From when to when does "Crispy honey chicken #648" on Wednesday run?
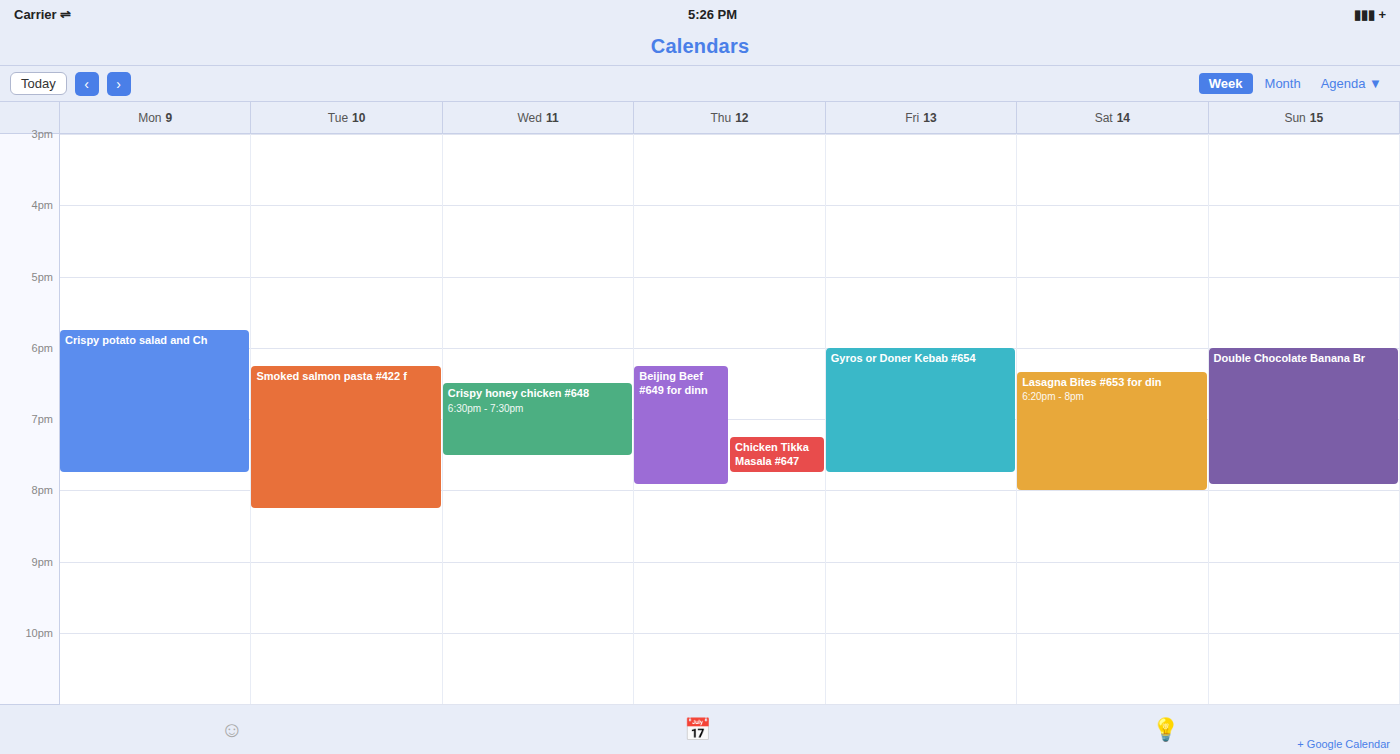
18:30 to 19:30